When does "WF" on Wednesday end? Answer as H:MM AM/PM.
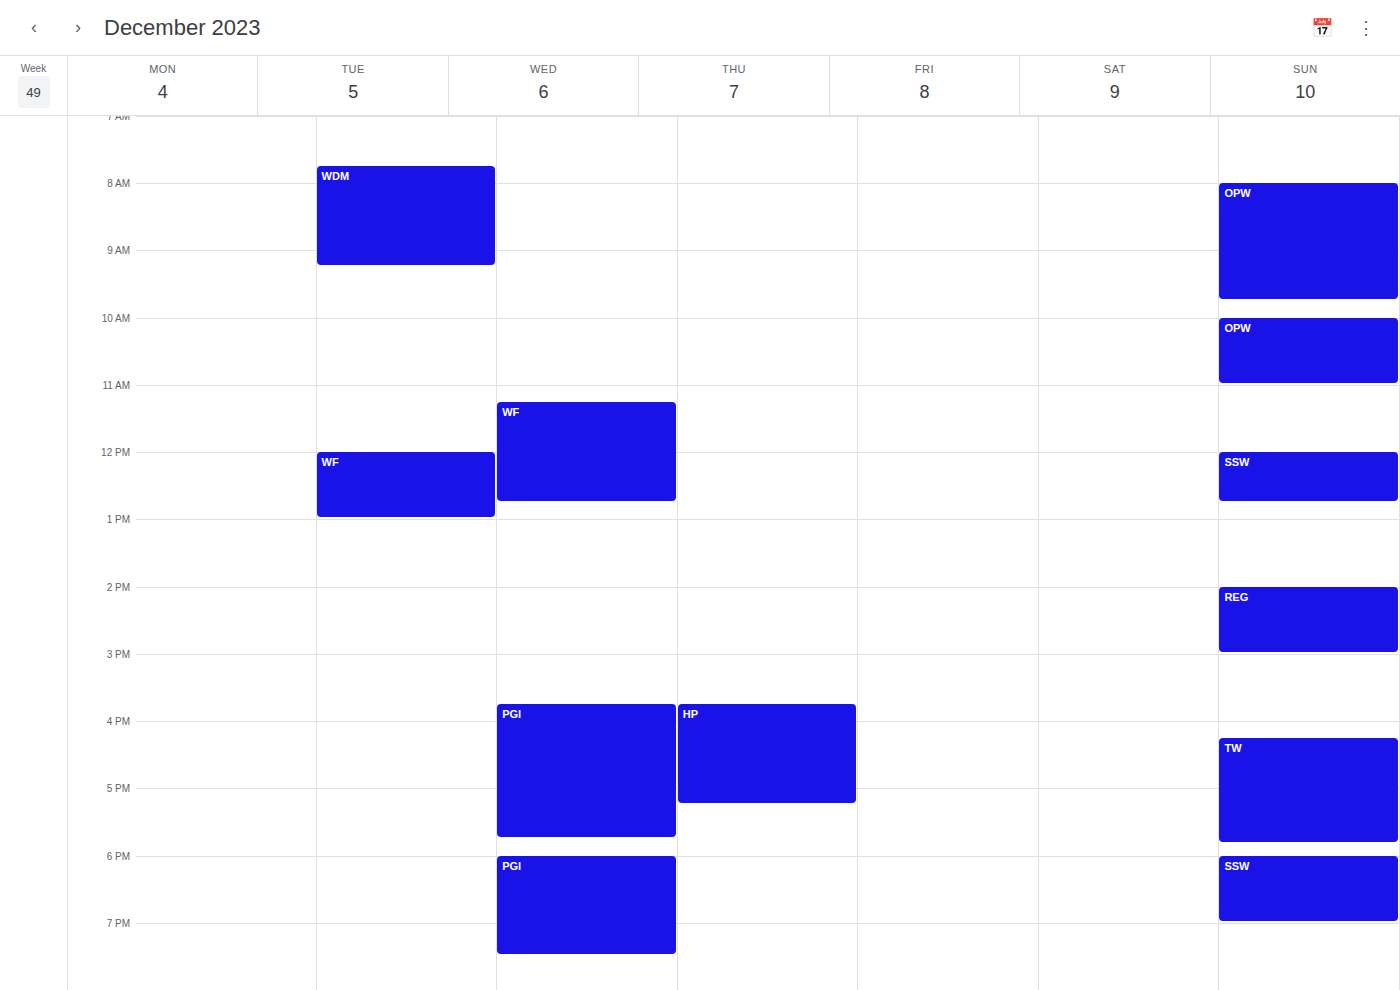
12:45 PM